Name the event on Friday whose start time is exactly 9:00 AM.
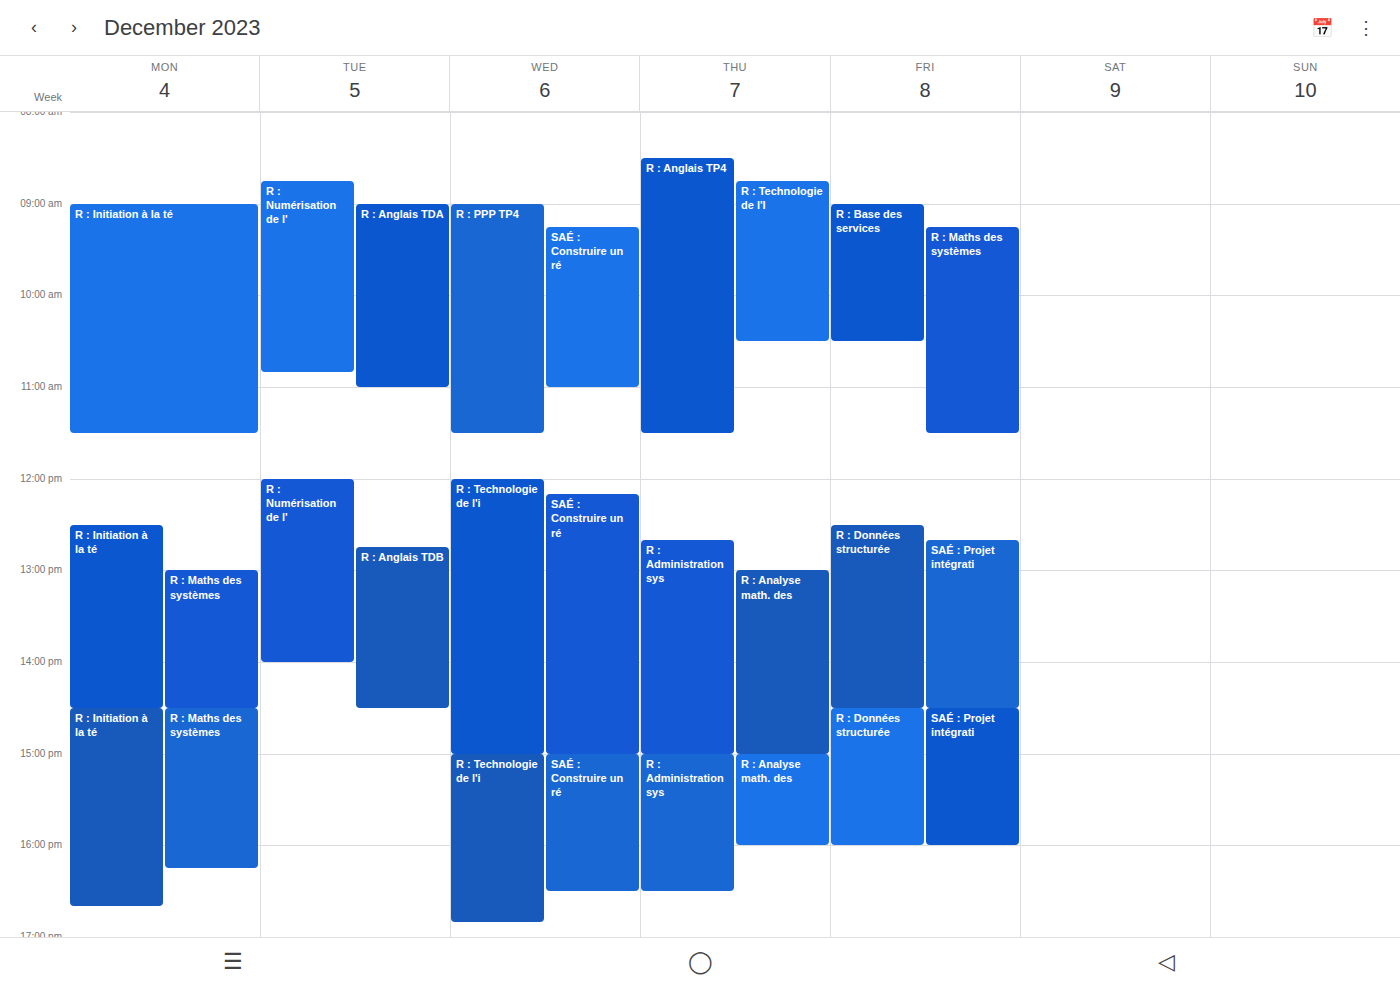
"R : Base des services"